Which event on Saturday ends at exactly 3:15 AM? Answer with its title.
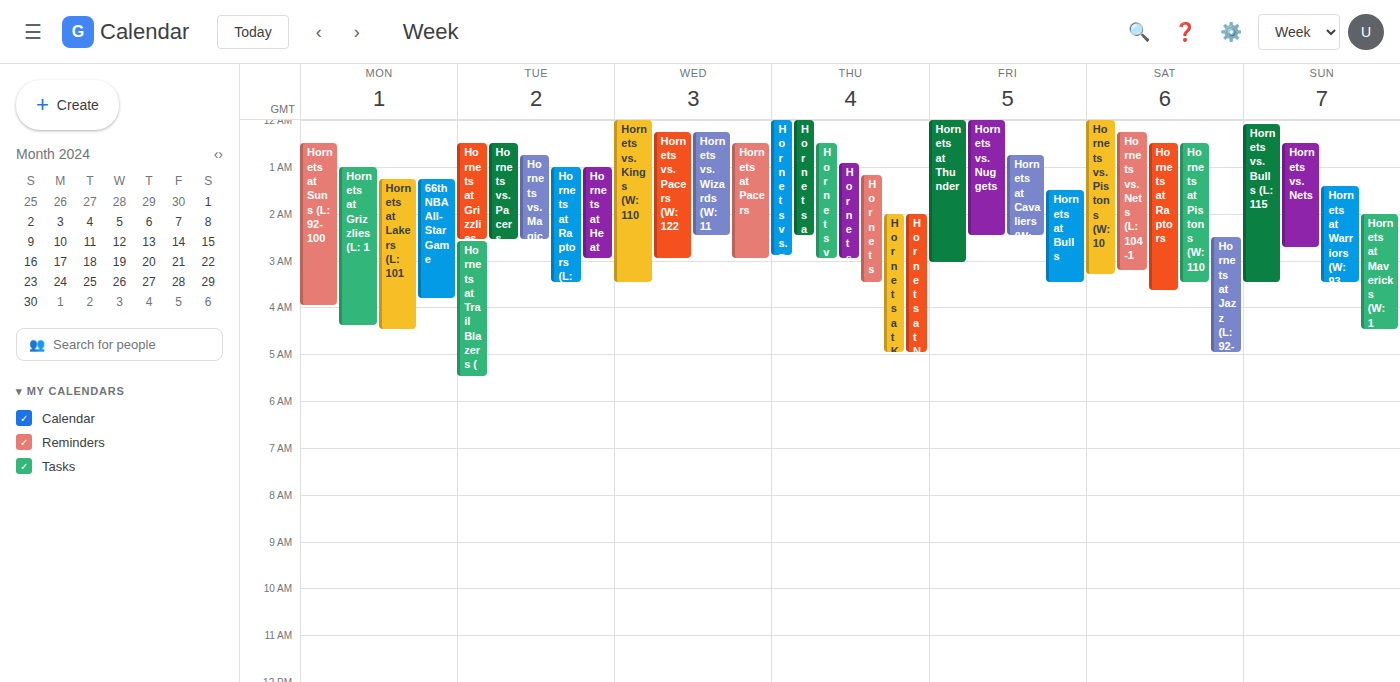
"Hornets vs. Nets (L: 104-1"